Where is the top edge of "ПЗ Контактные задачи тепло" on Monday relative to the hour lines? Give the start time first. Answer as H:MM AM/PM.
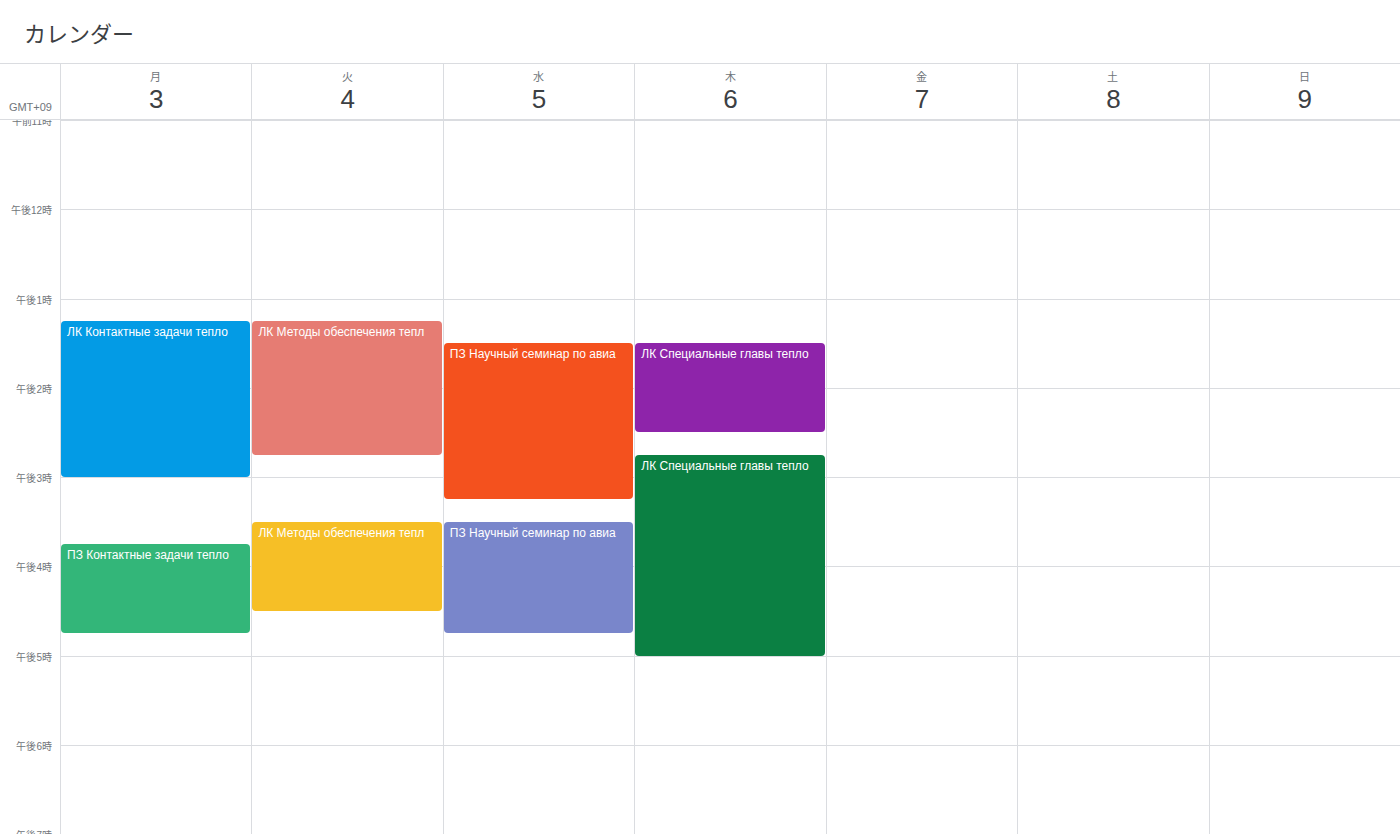
3:45 PM -- neither: three quarters of the way from the 3 PM line to the 4 PM line.